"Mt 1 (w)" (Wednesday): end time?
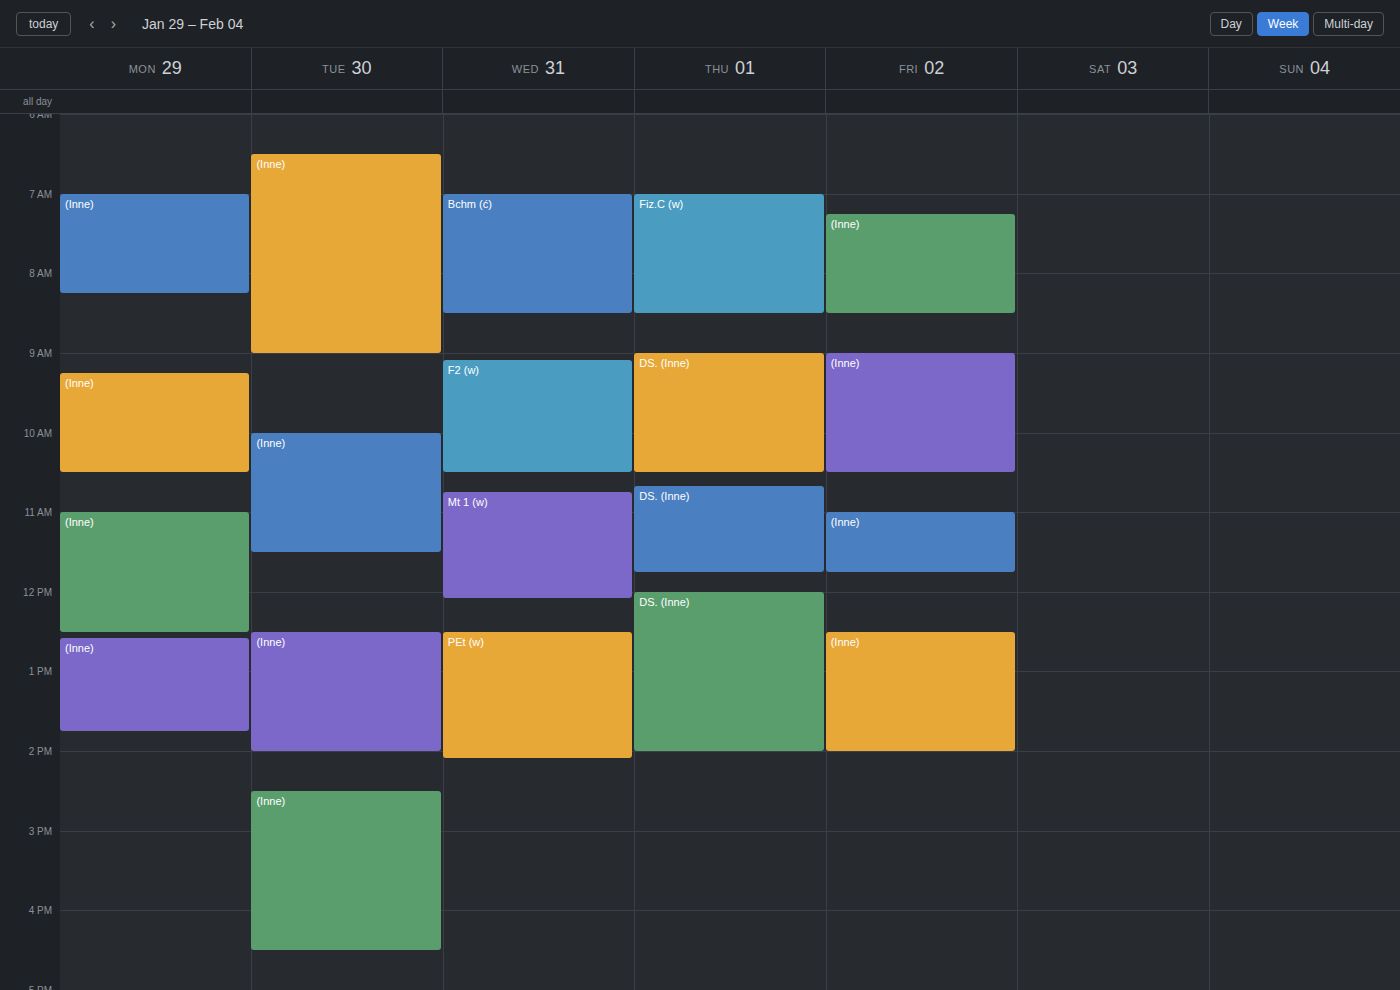
12:05 PM